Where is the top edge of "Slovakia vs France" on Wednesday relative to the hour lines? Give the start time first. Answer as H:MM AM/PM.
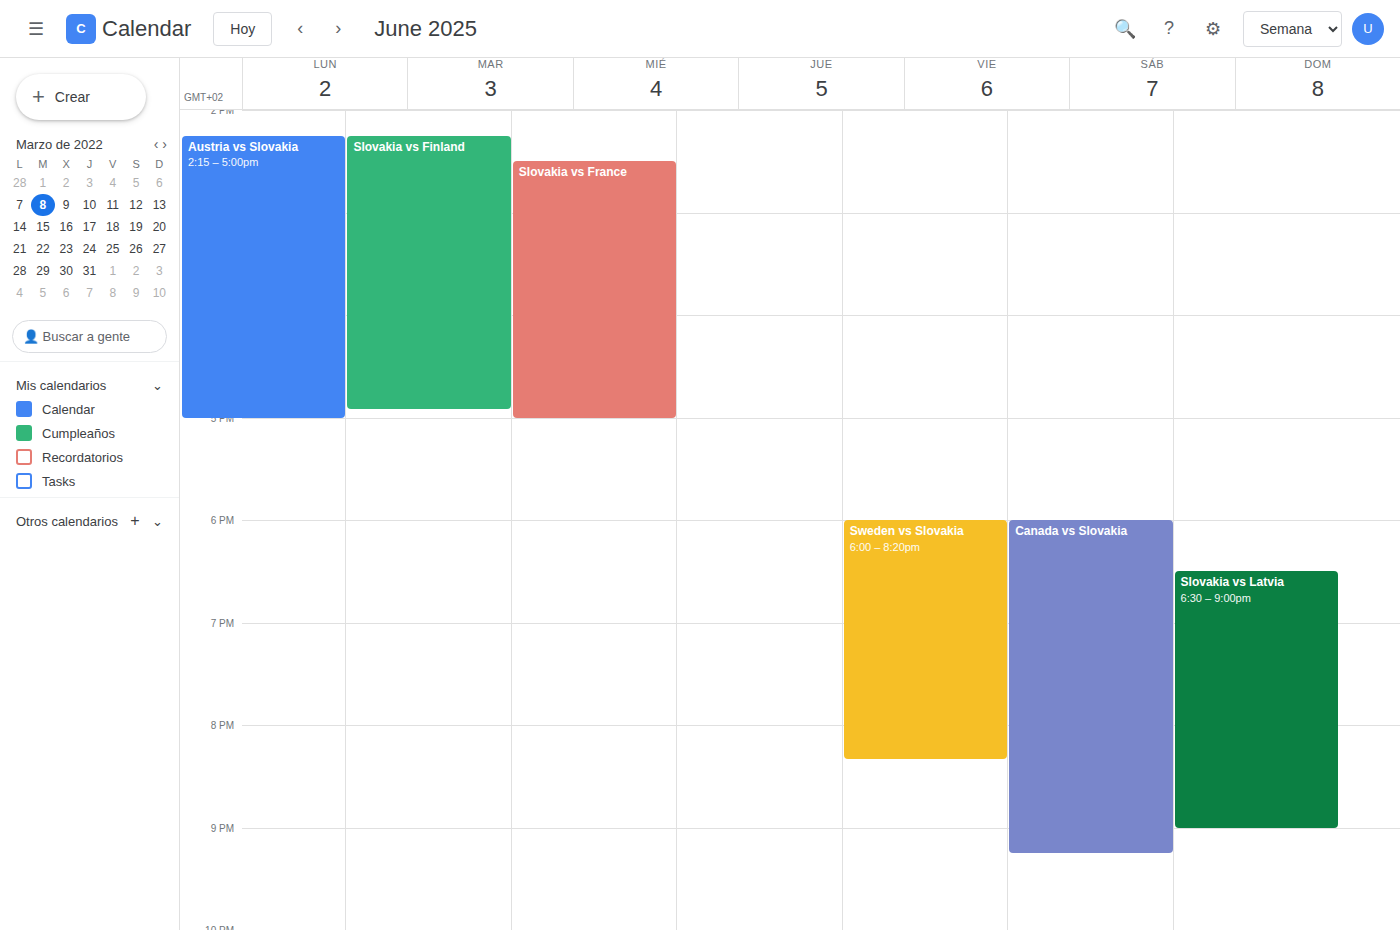
2:30 PM -- halfway between the 2 PM and 3 PM lines.